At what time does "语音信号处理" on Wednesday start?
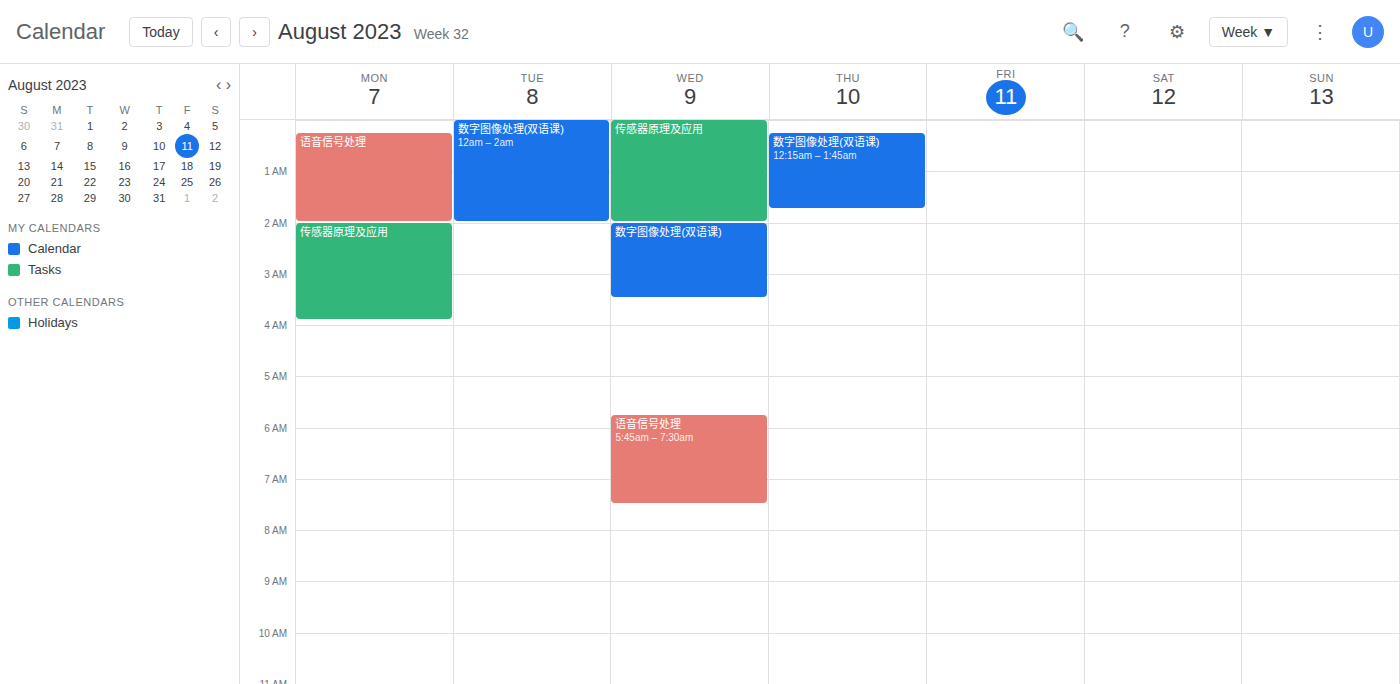
5:45 AM